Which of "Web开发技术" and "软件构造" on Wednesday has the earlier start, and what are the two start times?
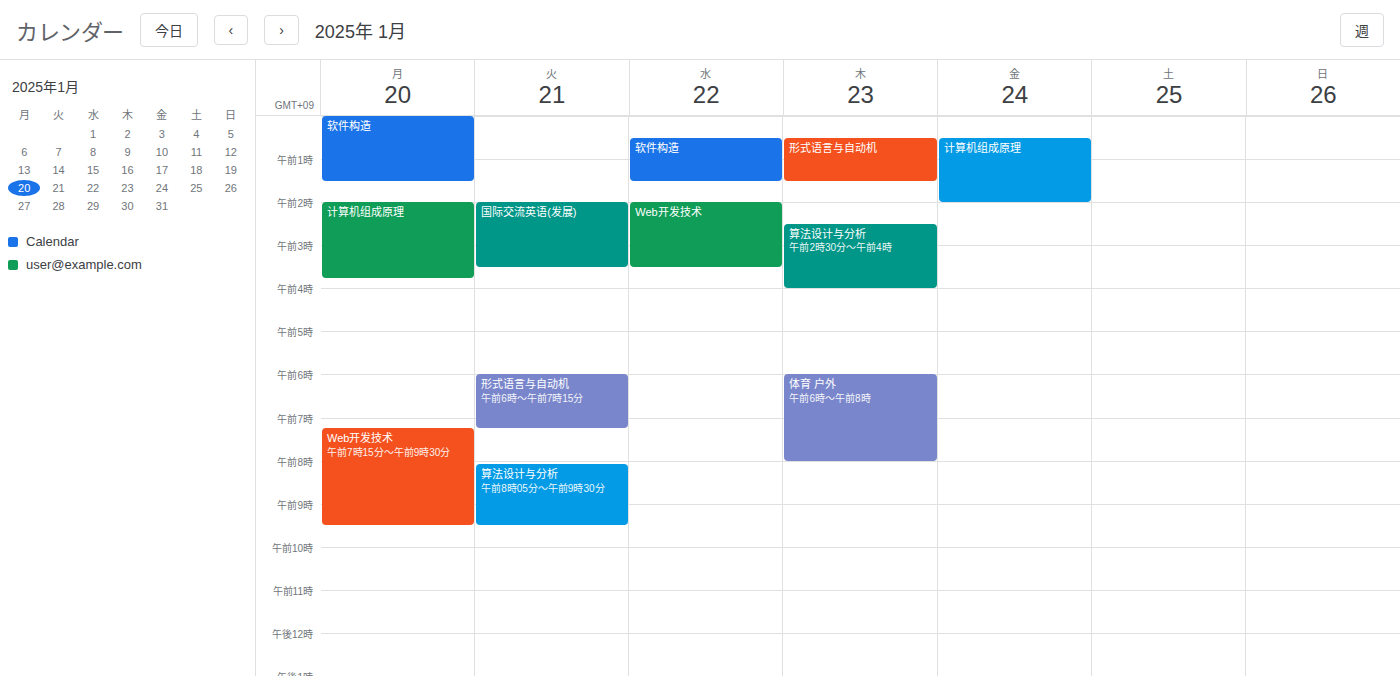
"软件构造" 12:30 AM; "Web开发技术" 2:00 AM.